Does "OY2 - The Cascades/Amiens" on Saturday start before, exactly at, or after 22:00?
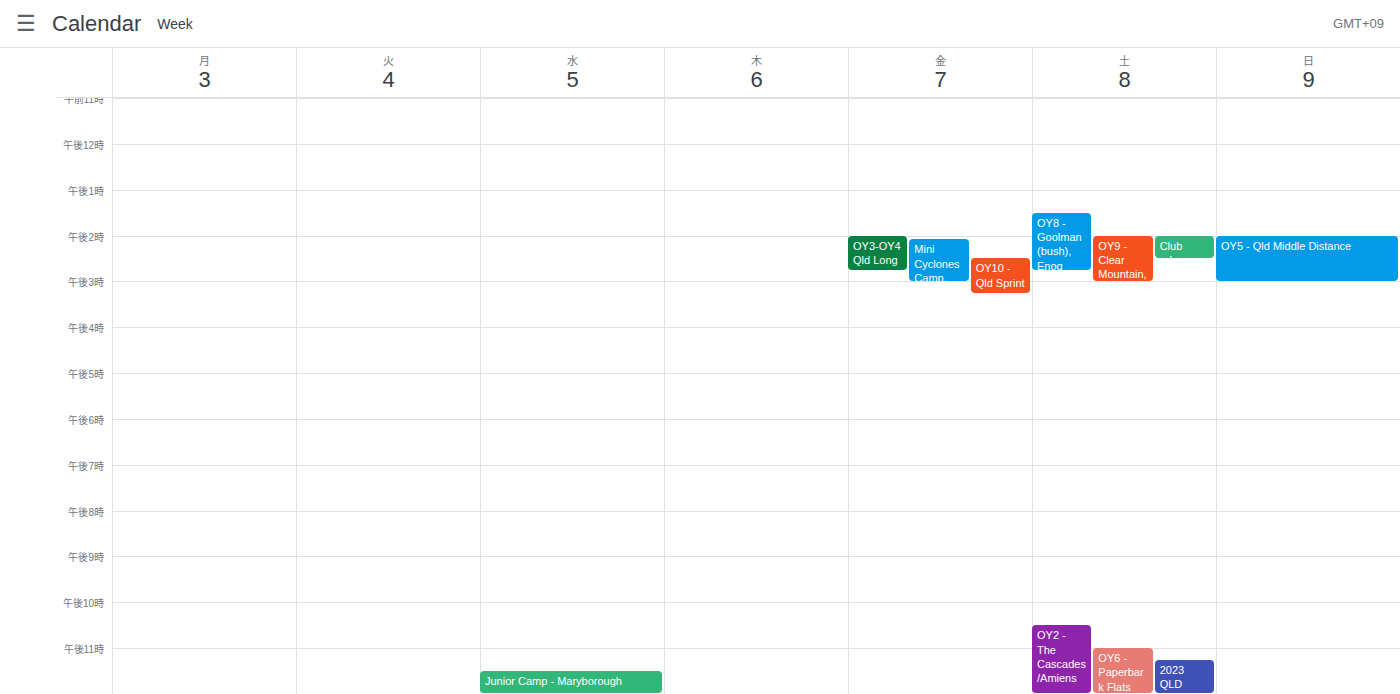
22:30 -- after 22:00, 30 minutes below the 22:00 line.